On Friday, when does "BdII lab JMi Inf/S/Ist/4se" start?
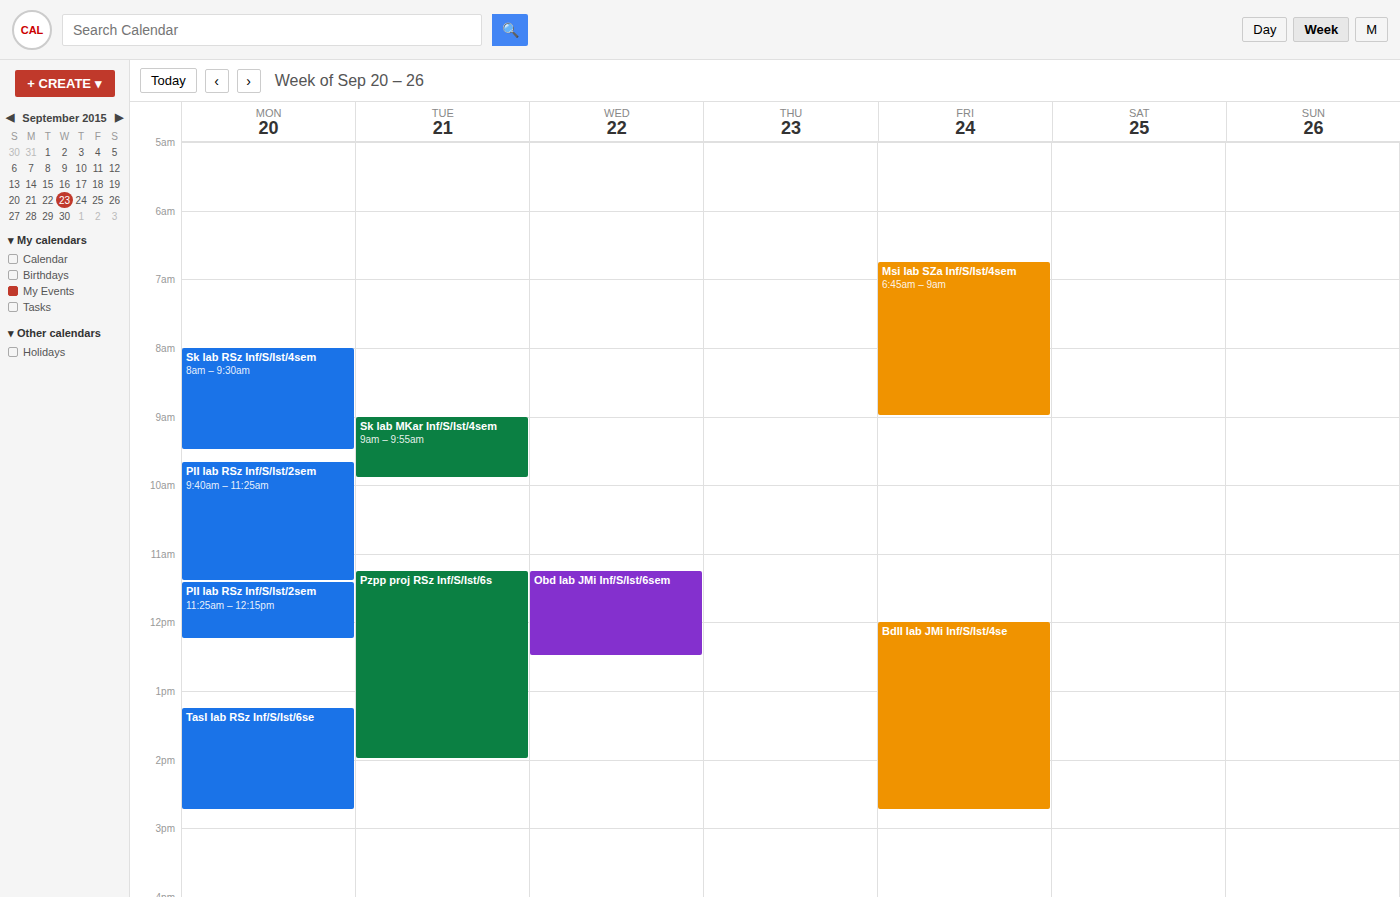
12:00 PM